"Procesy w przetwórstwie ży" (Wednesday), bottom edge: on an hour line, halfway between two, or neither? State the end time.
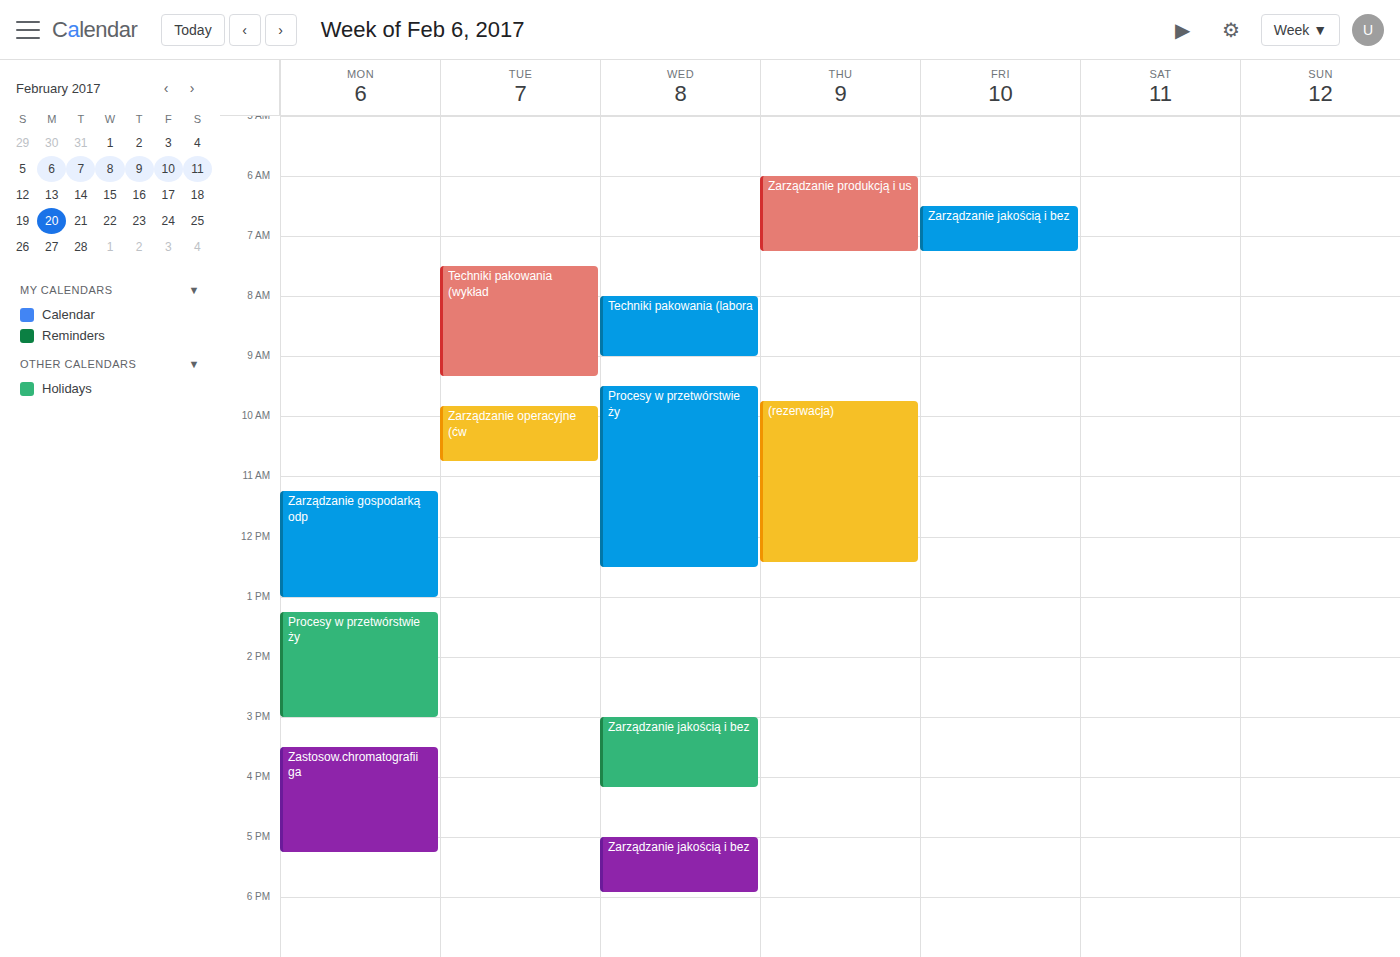
12:30 PM -- halfway between the 12 PM and 1 PM lines.